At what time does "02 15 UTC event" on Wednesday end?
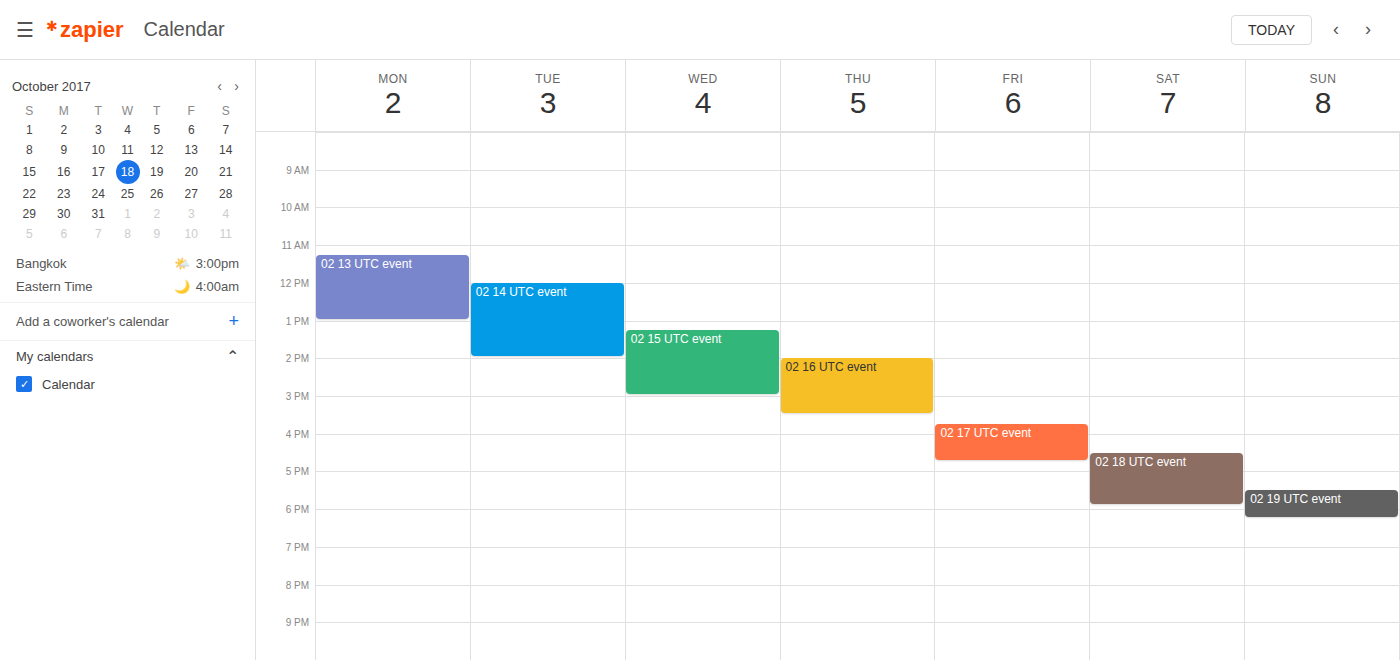
3:00 PM